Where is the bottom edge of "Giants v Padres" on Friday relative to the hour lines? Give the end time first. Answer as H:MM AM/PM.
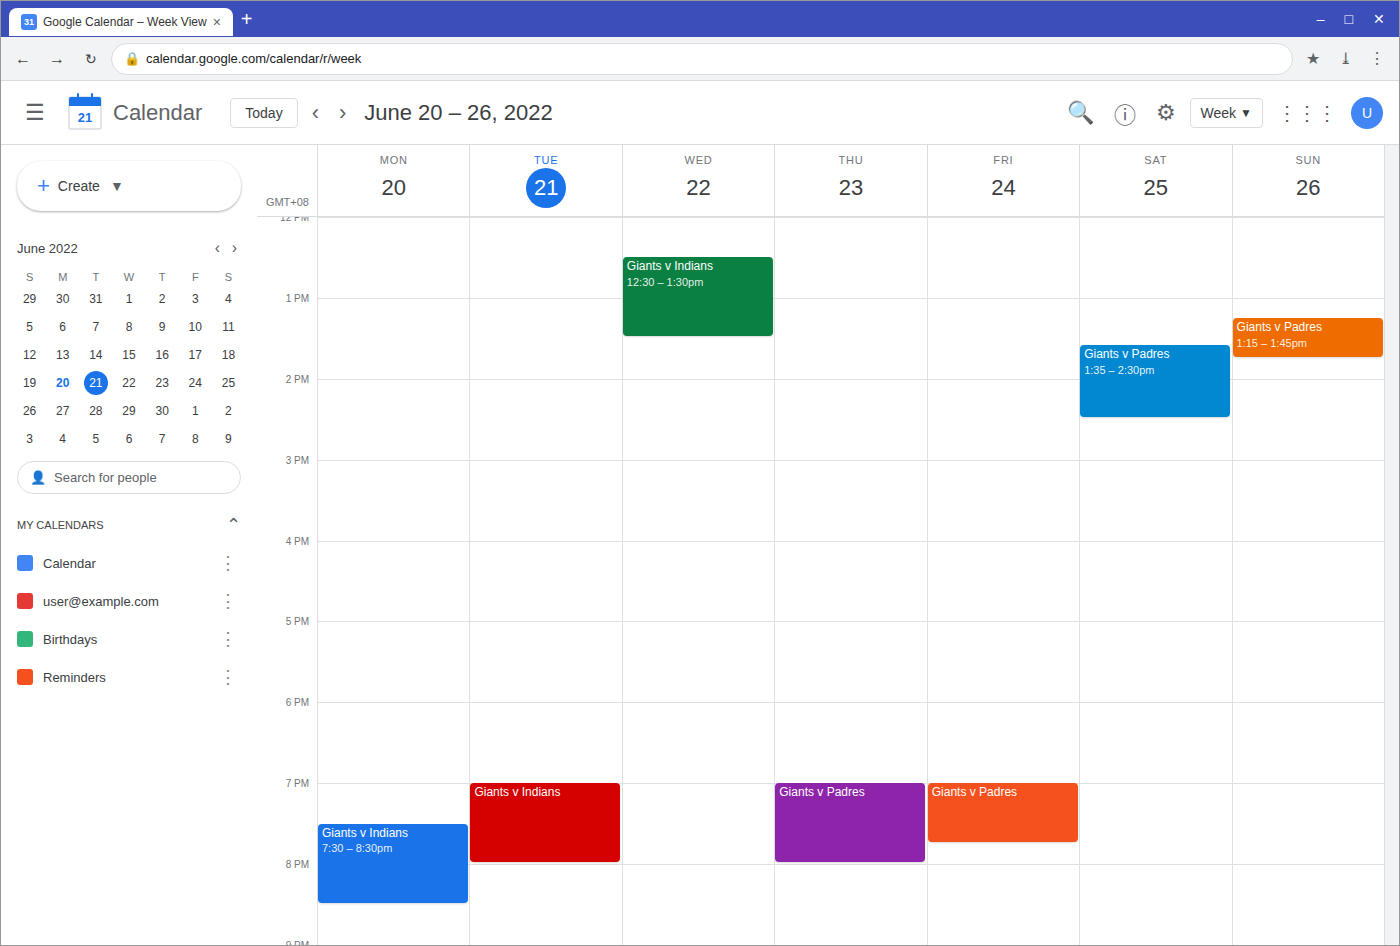
7:45 PM -- neither: three quarters of the way from the 7 PM line to the 8 PM line.